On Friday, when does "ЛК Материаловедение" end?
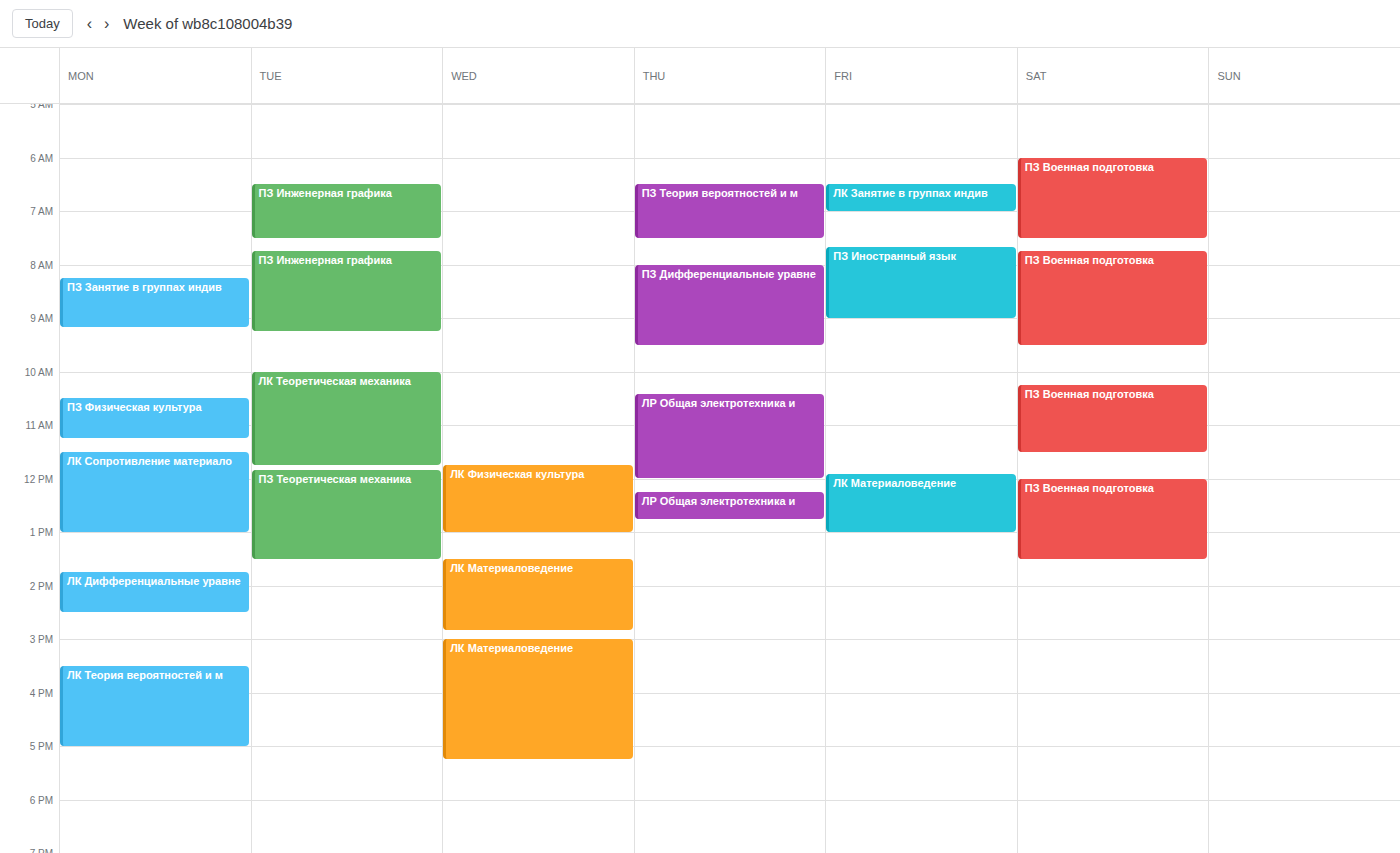
1:00 PM